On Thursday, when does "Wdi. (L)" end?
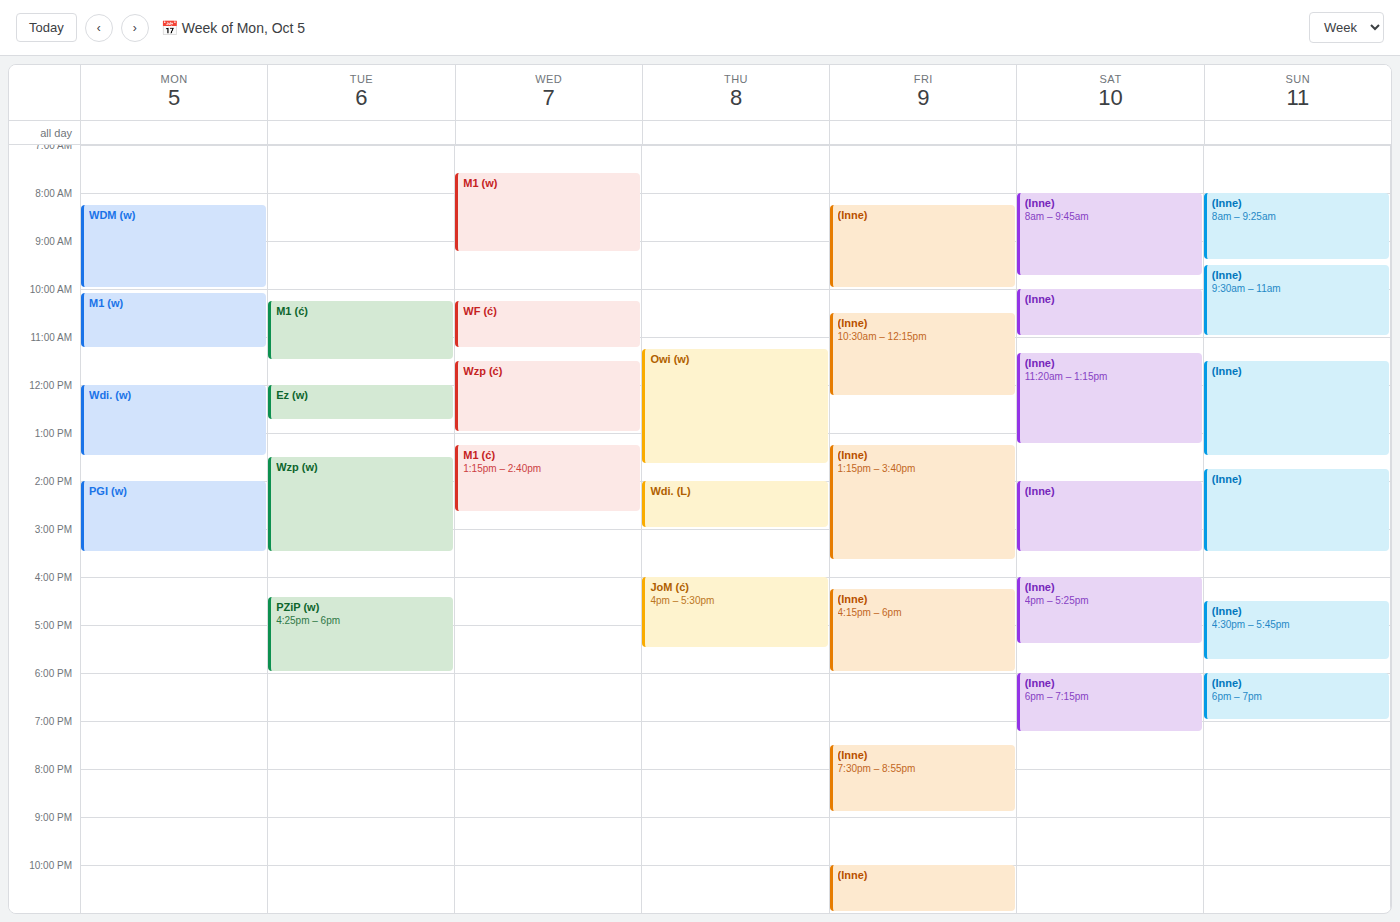
3:00 PM